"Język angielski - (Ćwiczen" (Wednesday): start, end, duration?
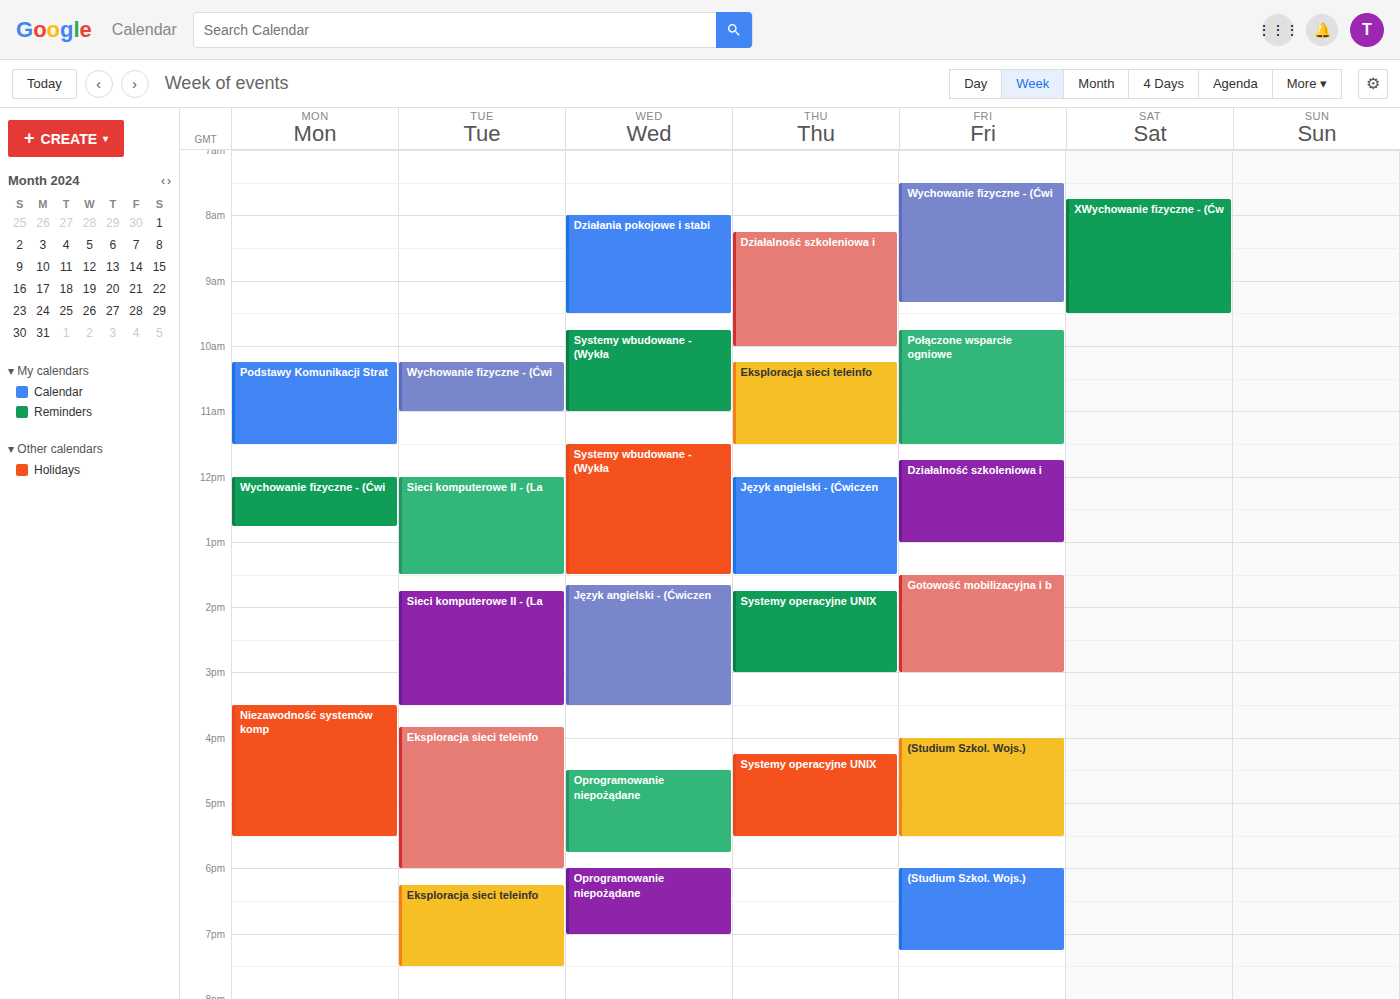
1:40 PM to 3:30 PM, 1 hour 50 minutes